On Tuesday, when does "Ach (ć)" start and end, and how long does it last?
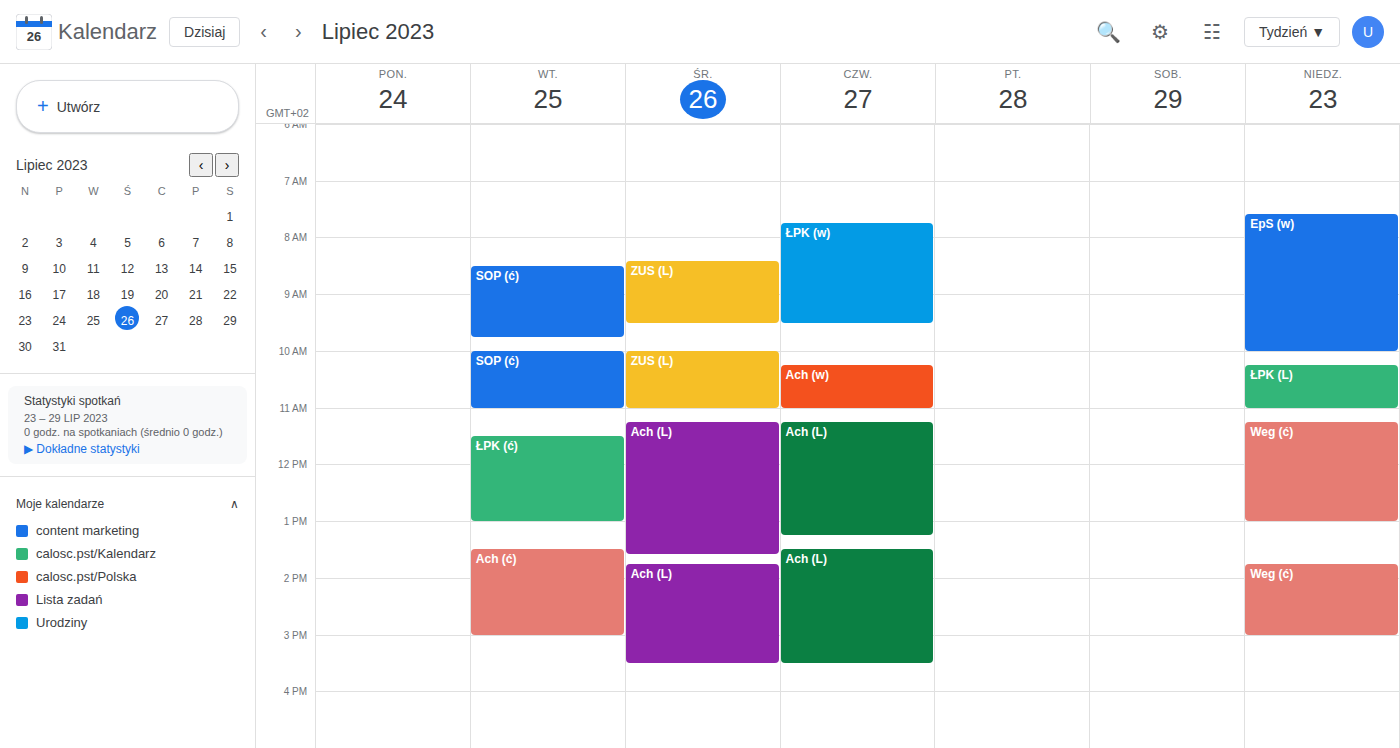
1:30 PM to 3:00 PM, 1 hour 30 minutes